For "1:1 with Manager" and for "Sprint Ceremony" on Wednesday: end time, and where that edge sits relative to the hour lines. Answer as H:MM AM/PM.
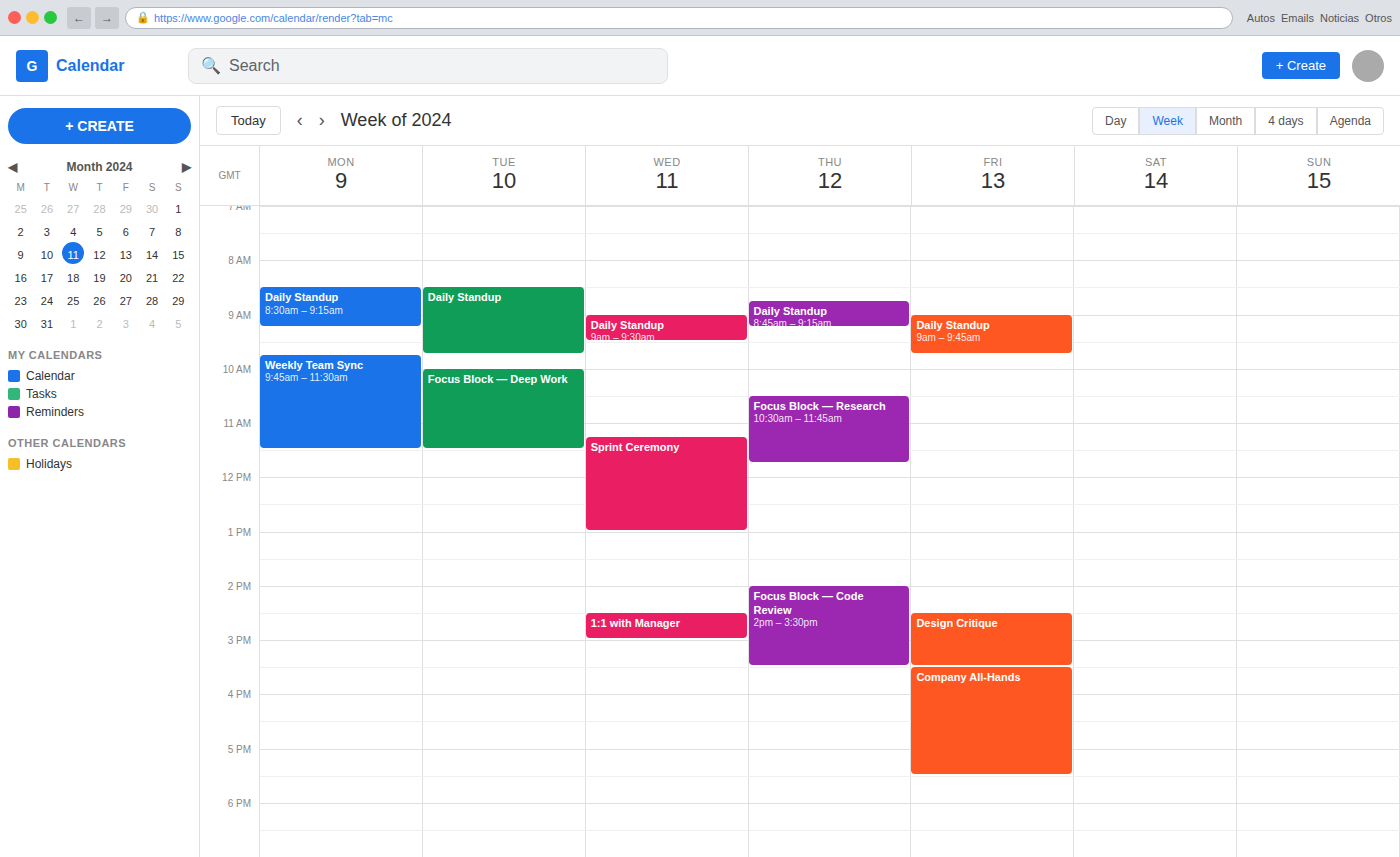
"1:1 with Manager": 3:00 PM, exactly on the 3 PM line. "Sprint Ceremony": 1:00 PM, exactly on the 1 PM line.